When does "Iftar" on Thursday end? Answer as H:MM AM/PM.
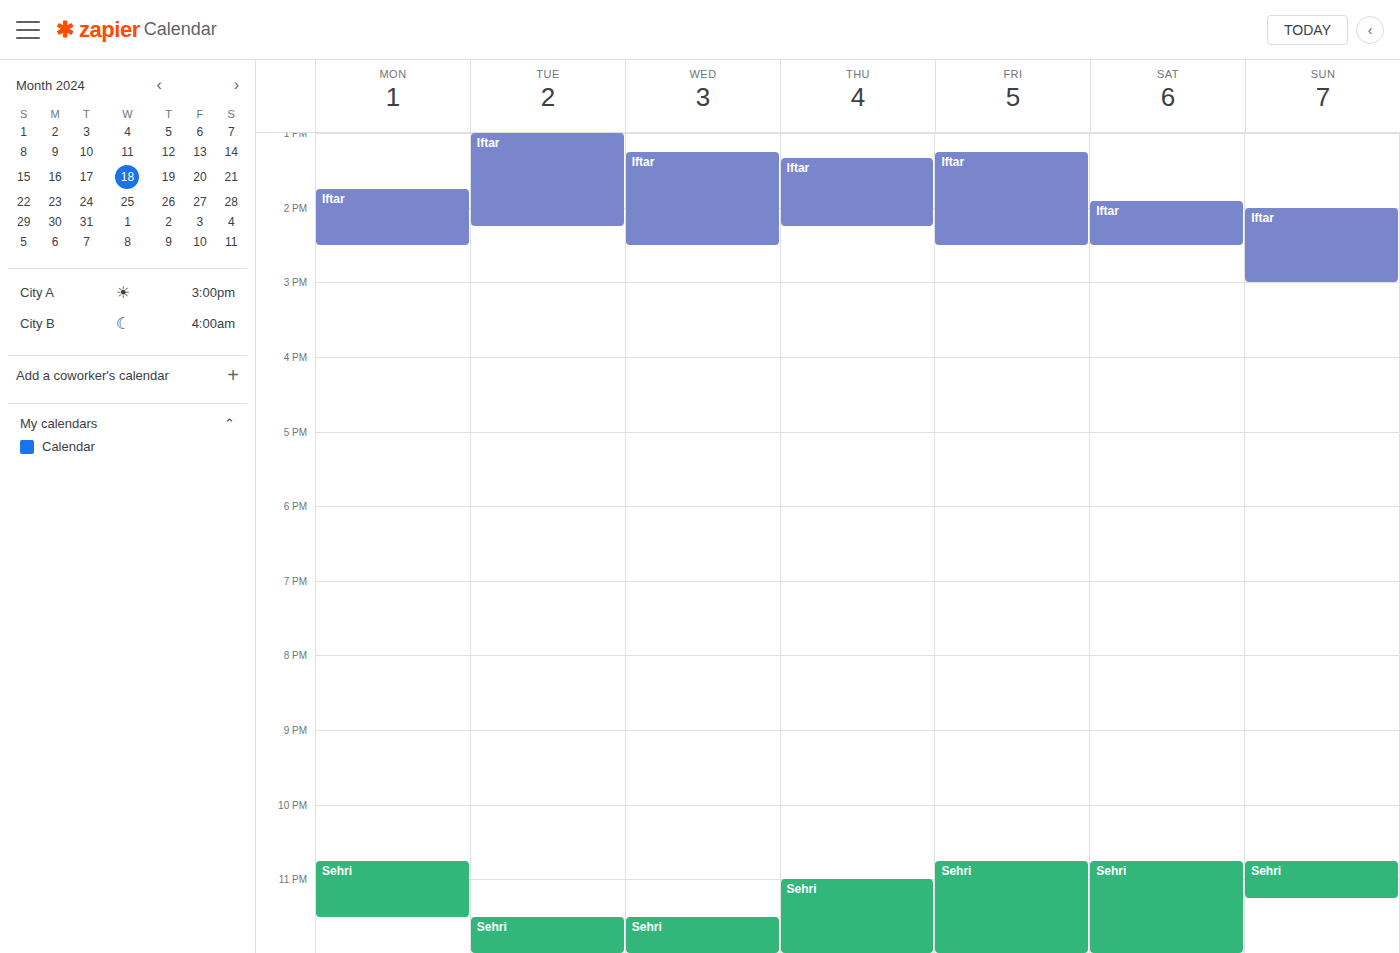
2:15 PM